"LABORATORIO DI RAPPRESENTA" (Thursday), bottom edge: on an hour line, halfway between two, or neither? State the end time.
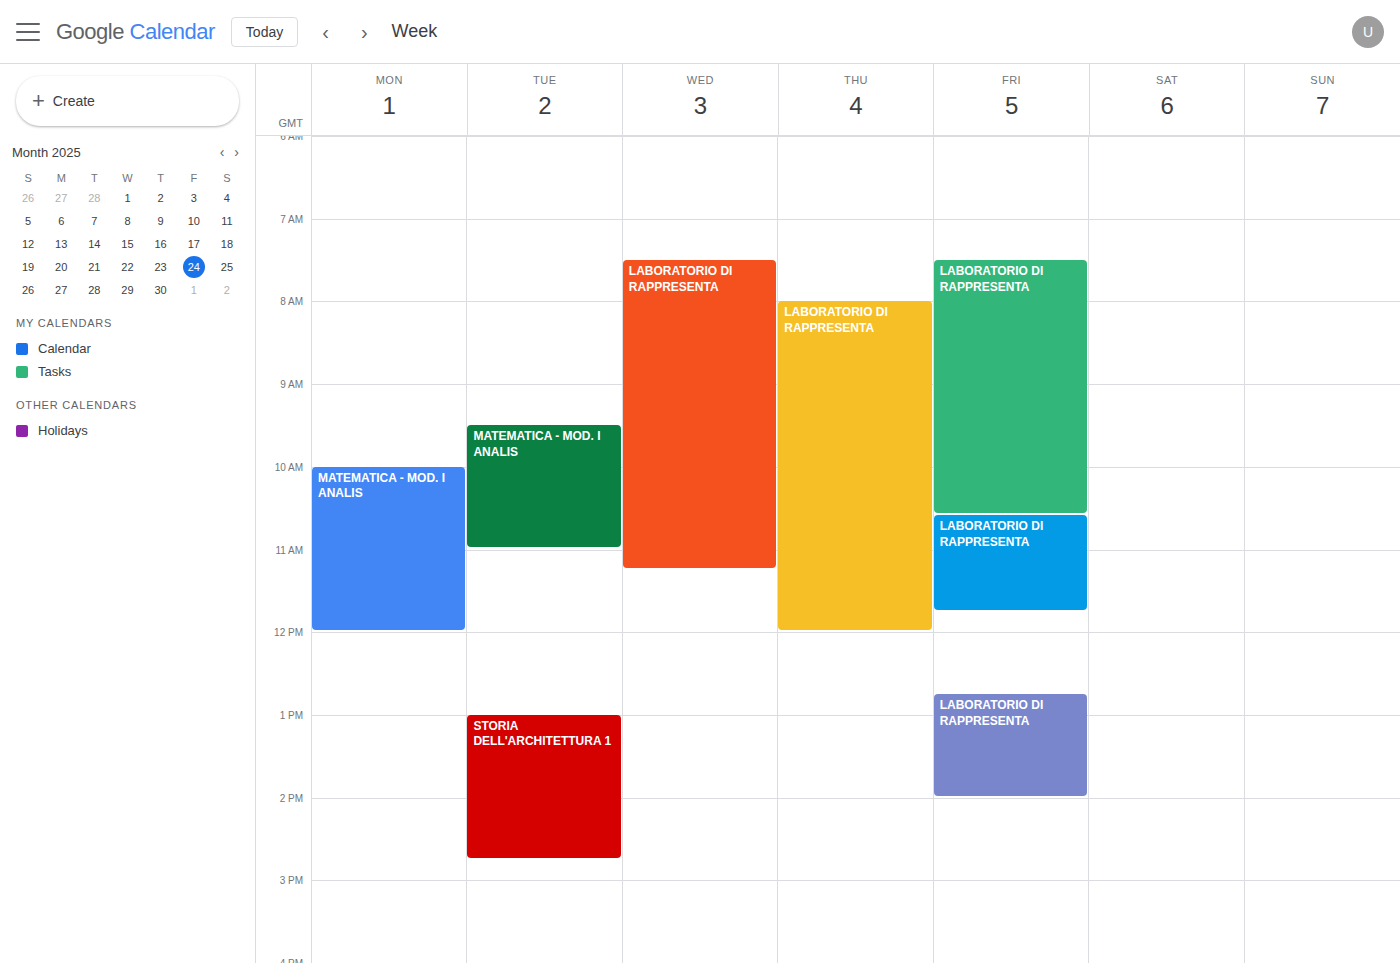
12:00 PM -- exactly on the 12 PM line.